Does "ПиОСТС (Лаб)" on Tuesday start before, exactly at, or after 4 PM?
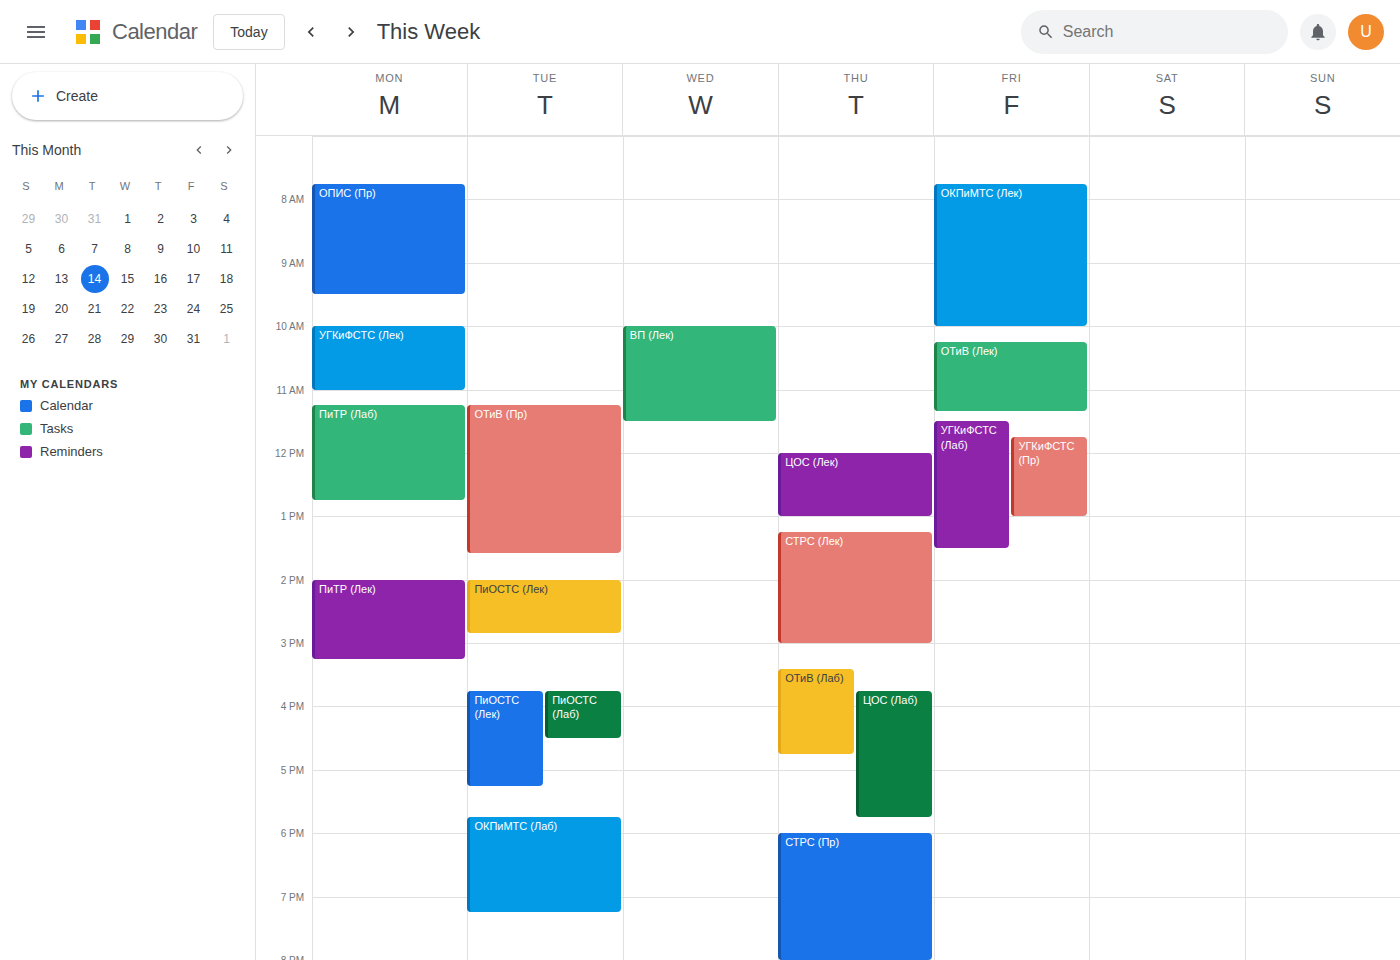
3:45 PM -- before 4 PM, 15 minutes above the 4 PM line.